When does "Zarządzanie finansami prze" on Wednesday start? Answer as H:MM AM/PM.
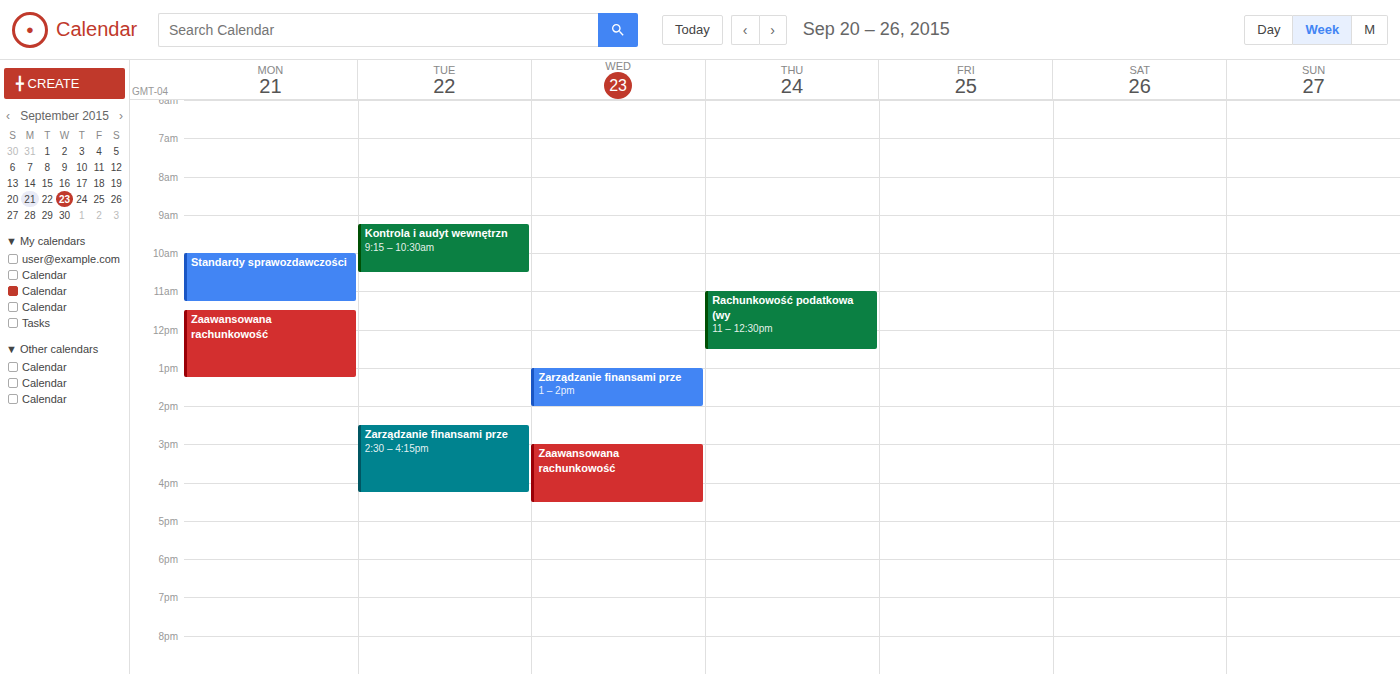
1:00 PM